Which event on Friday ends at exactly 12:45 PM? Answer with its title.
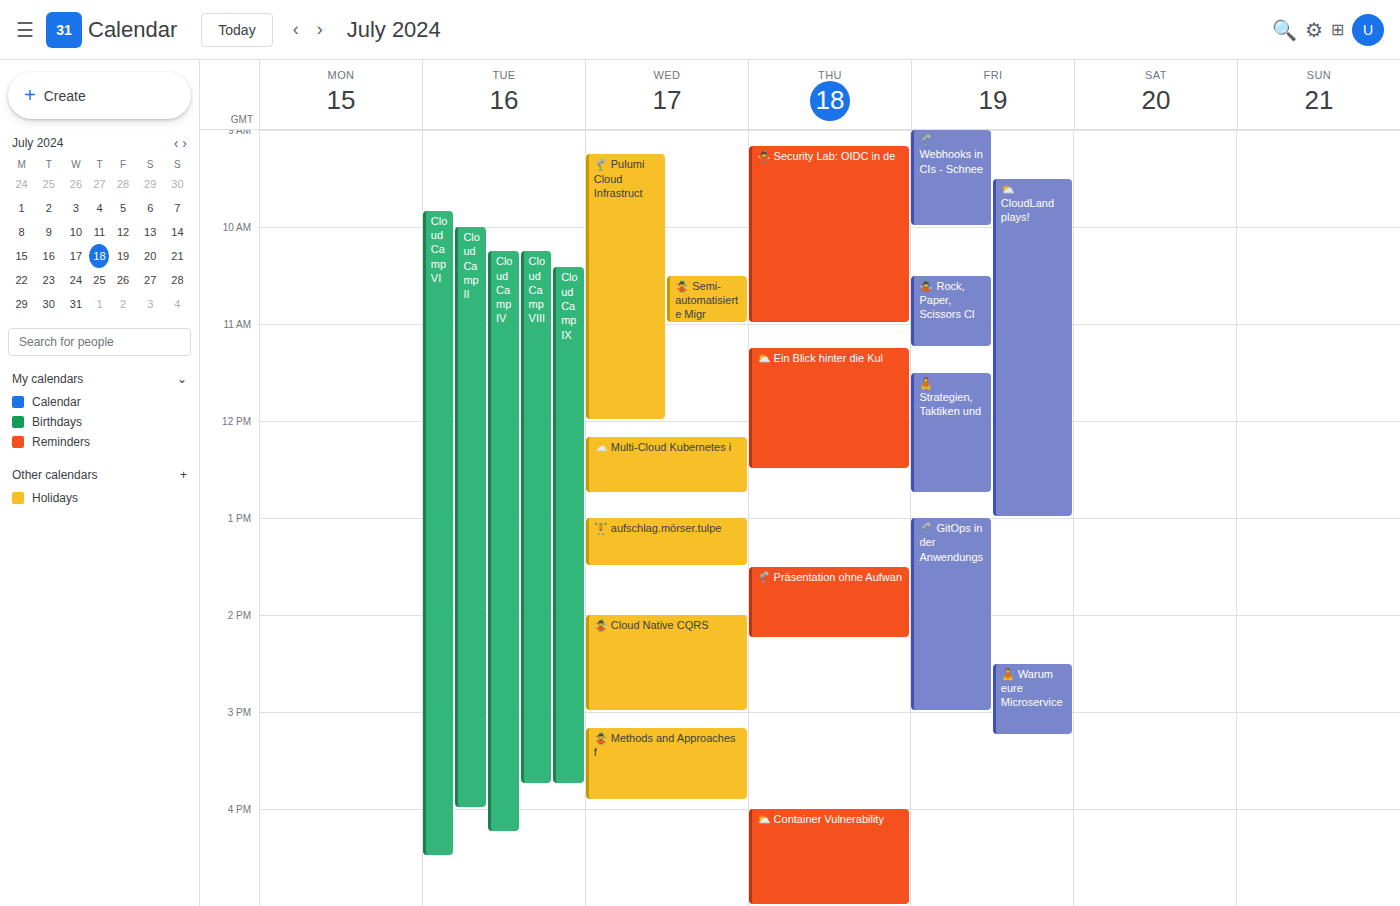
"🧘 Strategien, Taktiken und"